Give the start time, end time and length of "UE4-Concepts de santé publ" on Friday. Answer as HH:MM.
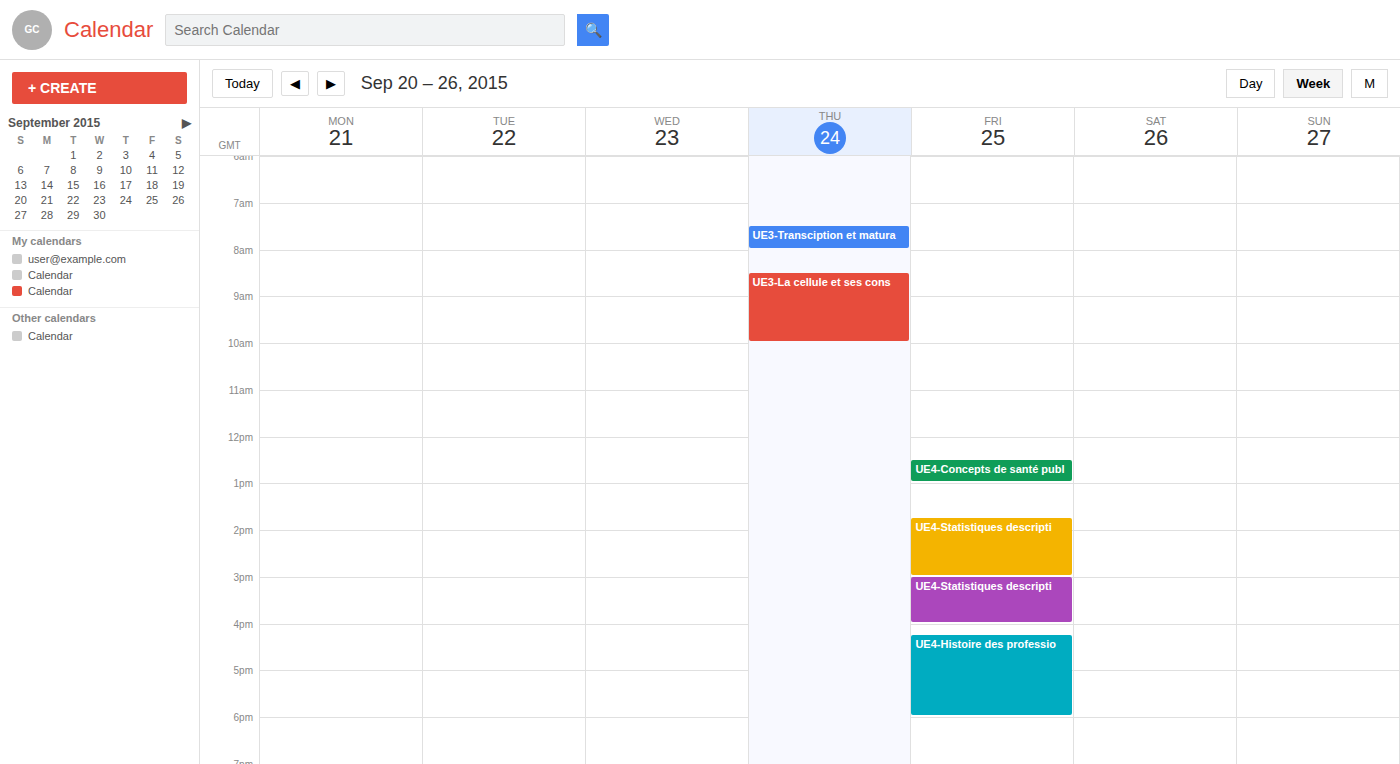
12:30 to 13:00, 30 minutes